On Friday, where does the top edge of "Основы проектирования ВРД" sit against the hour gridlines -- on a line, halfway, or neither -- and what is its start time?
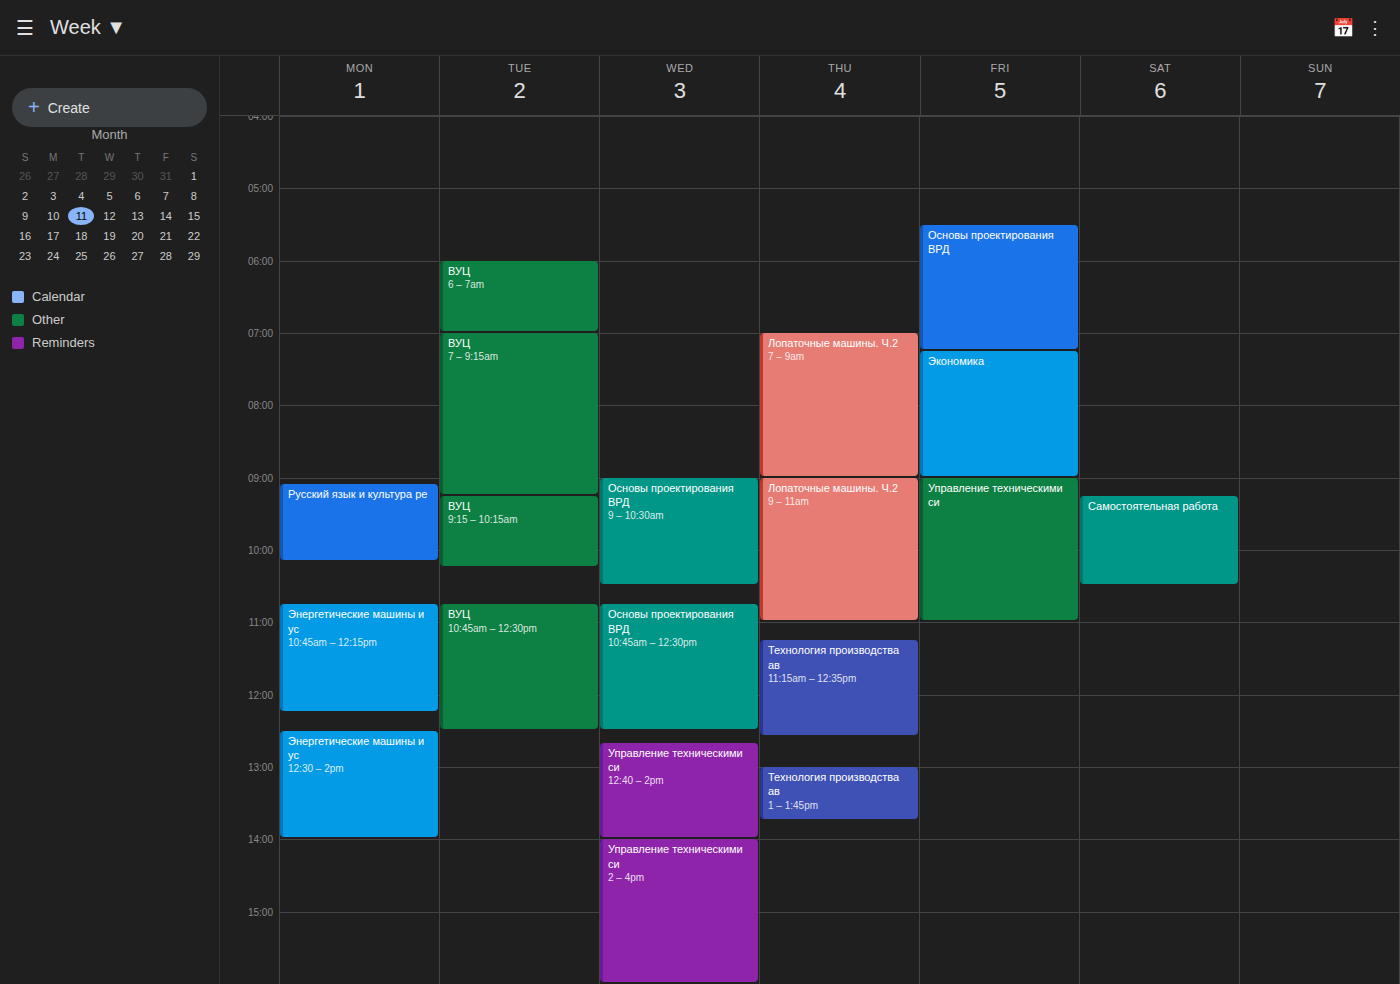
5:30 AM -- halfway between the 5 AM and 6 AM lines.